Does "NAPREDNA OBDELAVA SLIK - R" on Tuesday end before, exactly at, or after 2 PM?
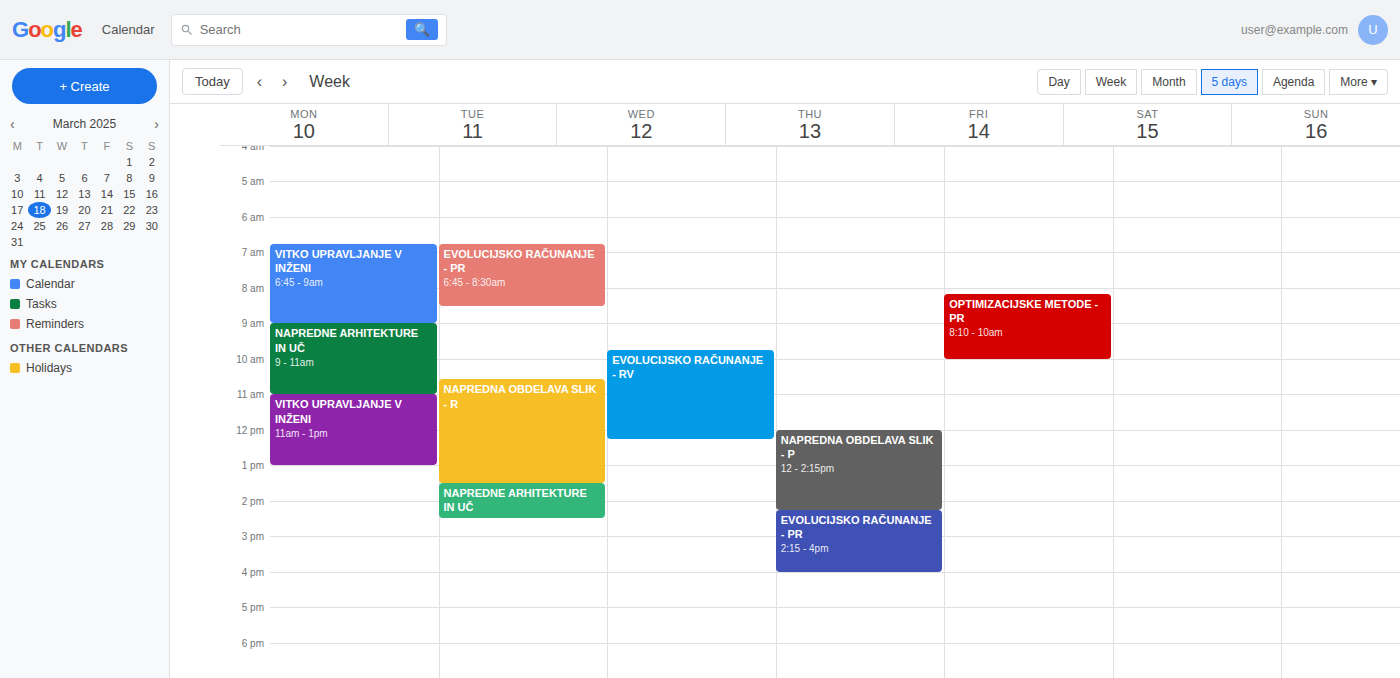
1:30 PM -- before 2 PM, 30 minutes above the 2 PM line.